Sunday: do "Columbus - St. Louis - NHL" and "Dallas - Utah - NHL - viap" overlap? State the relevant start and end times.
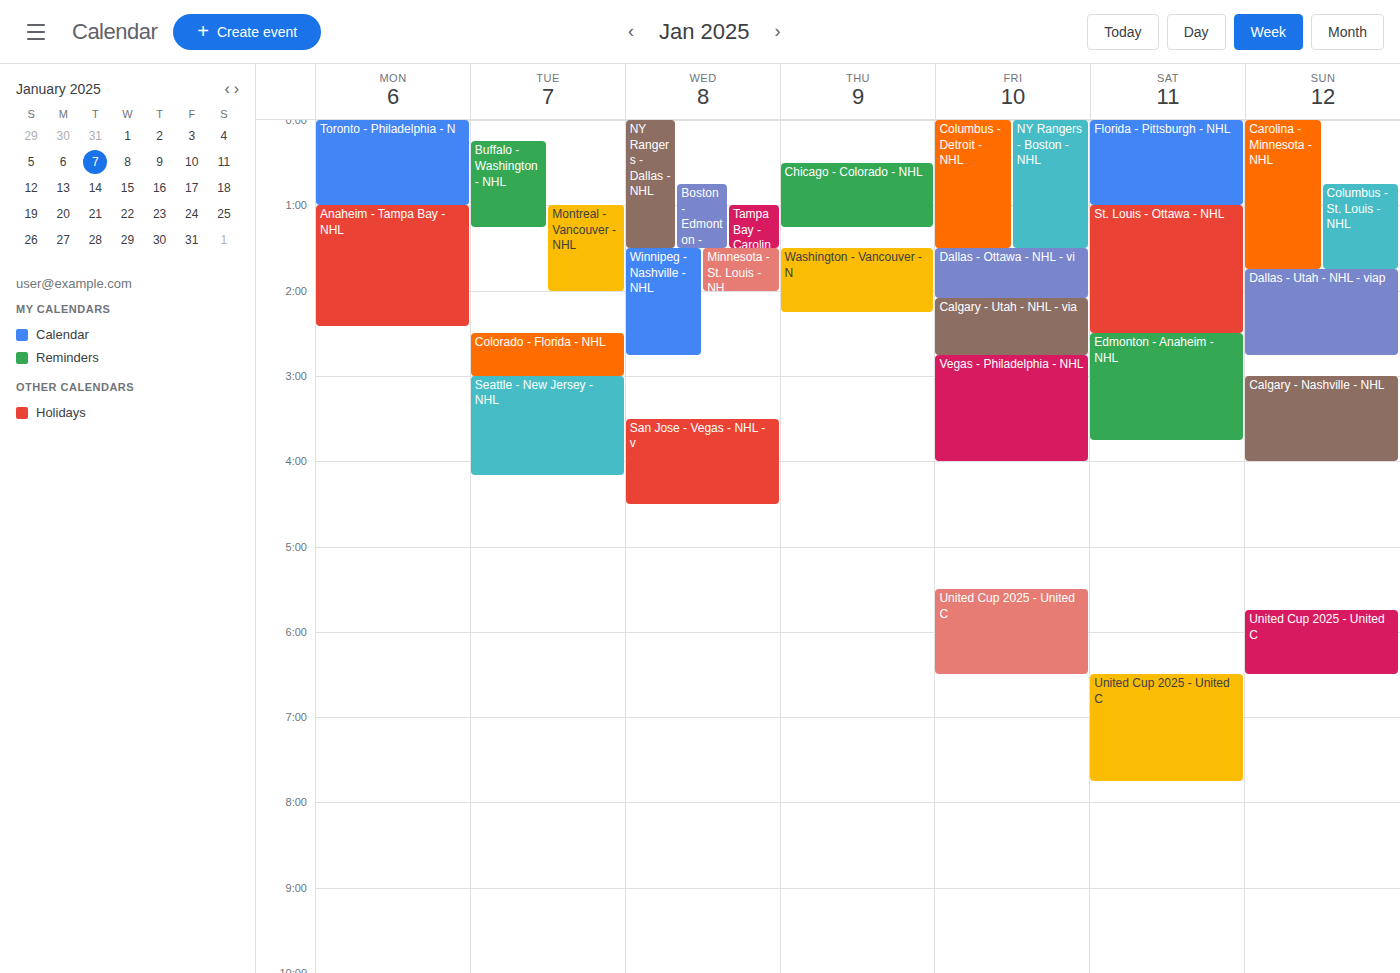
"Columbus - St. Louis - NHL" ends at 1:45 AM, exactly when "Dallas - Utah - NHL - viap" starts -- they touch but do not overlap.